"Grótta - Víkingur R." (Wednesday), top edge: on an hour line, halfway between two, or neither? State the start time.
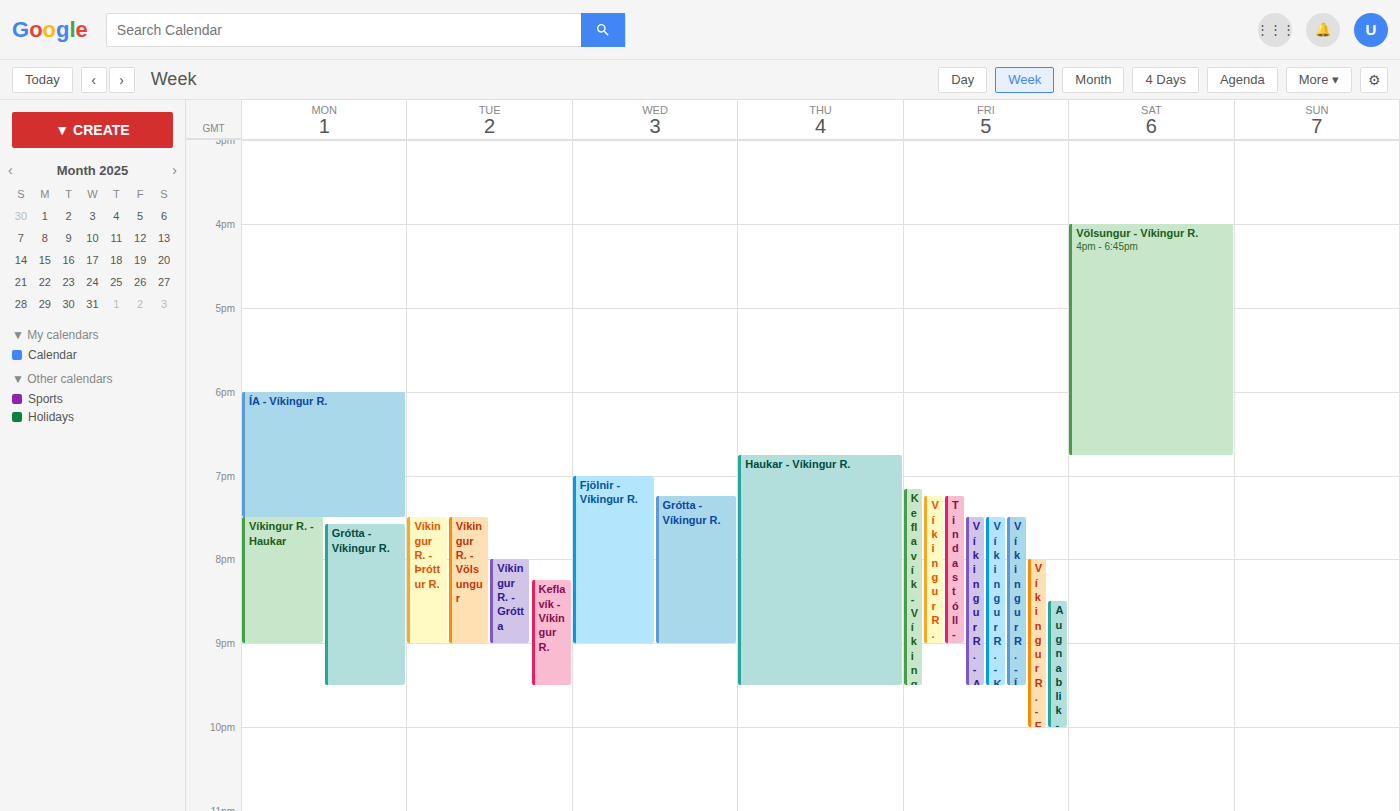
7:15 PM -- neither: a quarter of the way from the 7 PM line to the 8 PM line.